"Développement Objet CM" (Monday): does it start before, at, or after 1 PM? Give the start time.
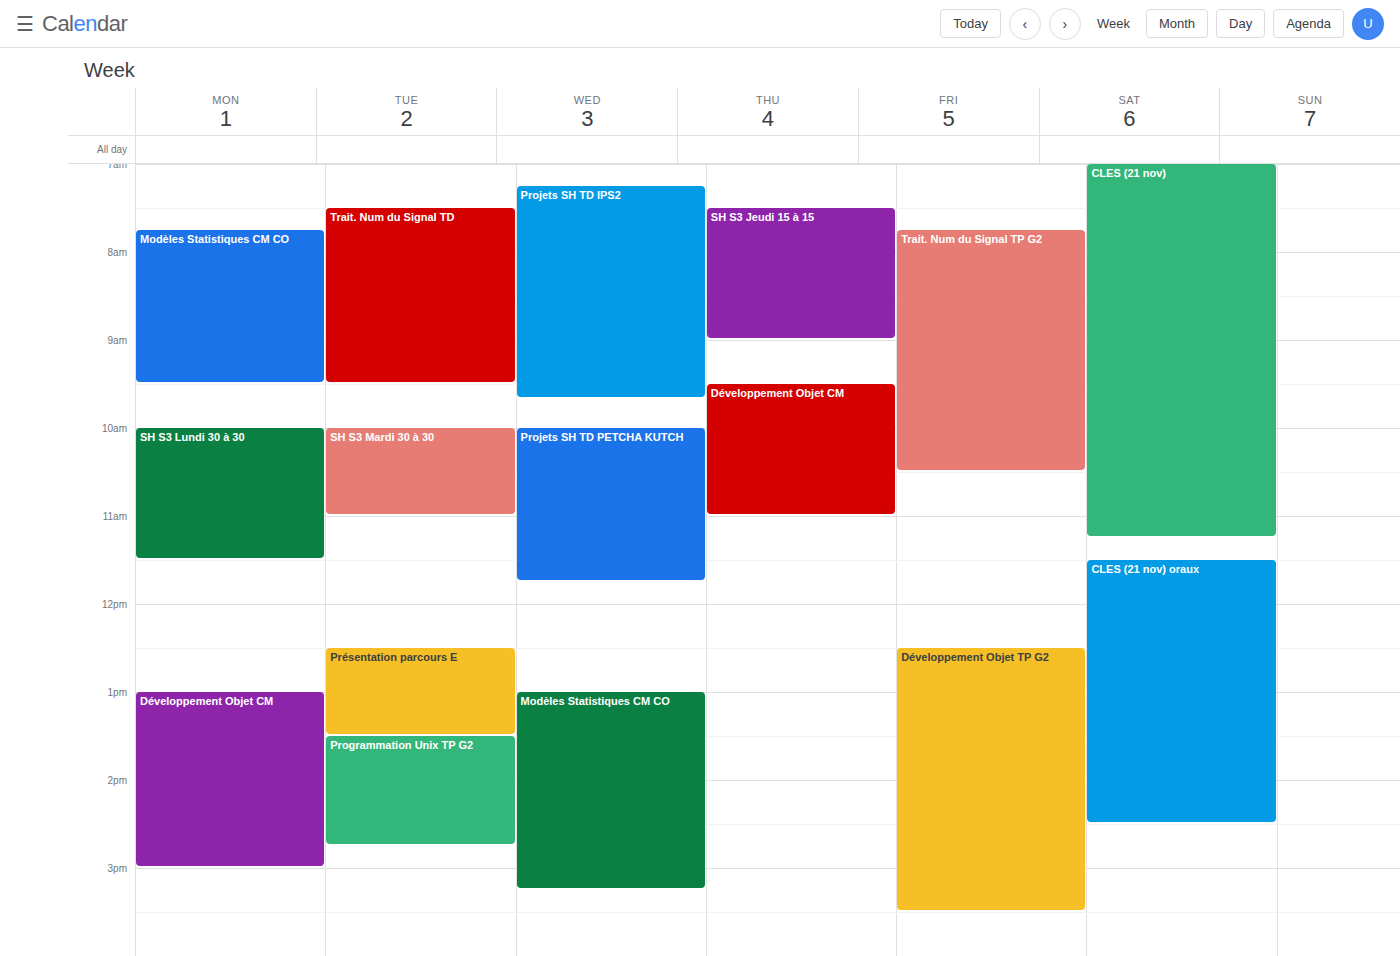
1:00 PM -- exactly at 1 PM, on the 1 PM line.